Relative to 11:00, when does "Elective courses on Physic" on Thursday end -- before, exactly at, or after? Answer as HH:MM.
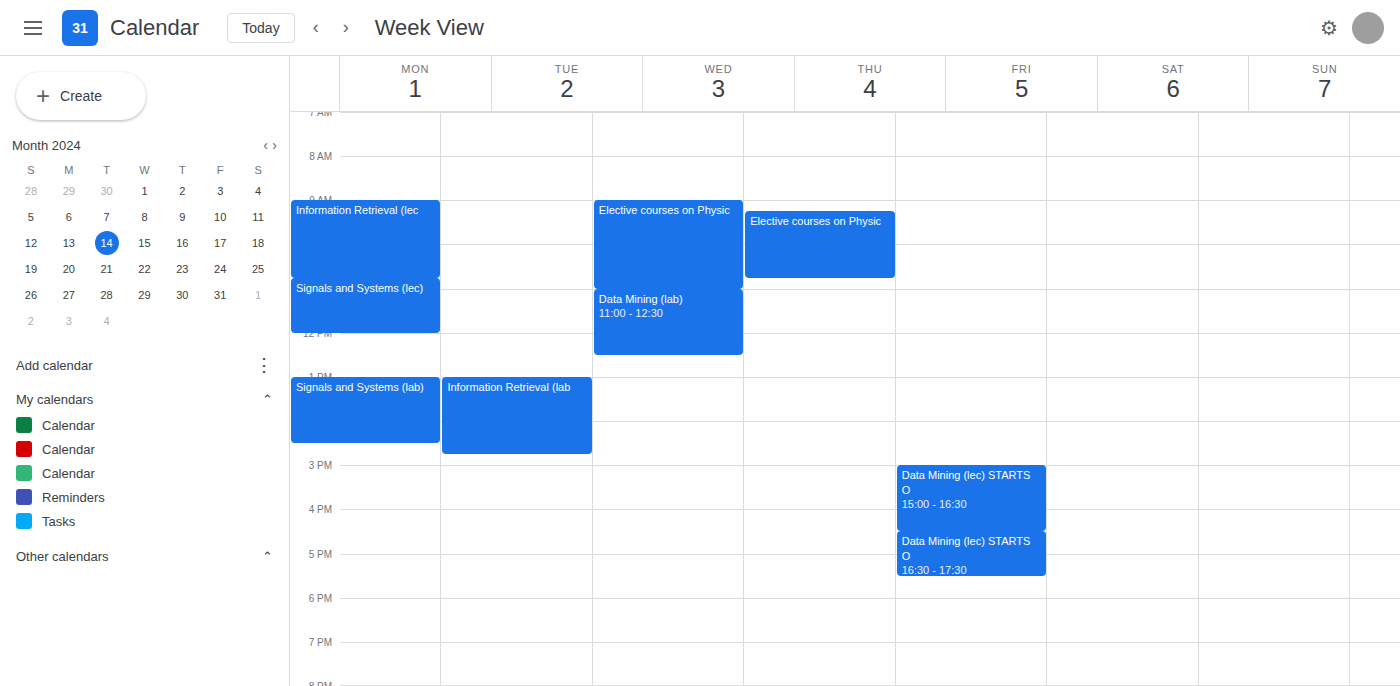
10:45 -- before 11:00, 15 minutes above the 11:00 line.